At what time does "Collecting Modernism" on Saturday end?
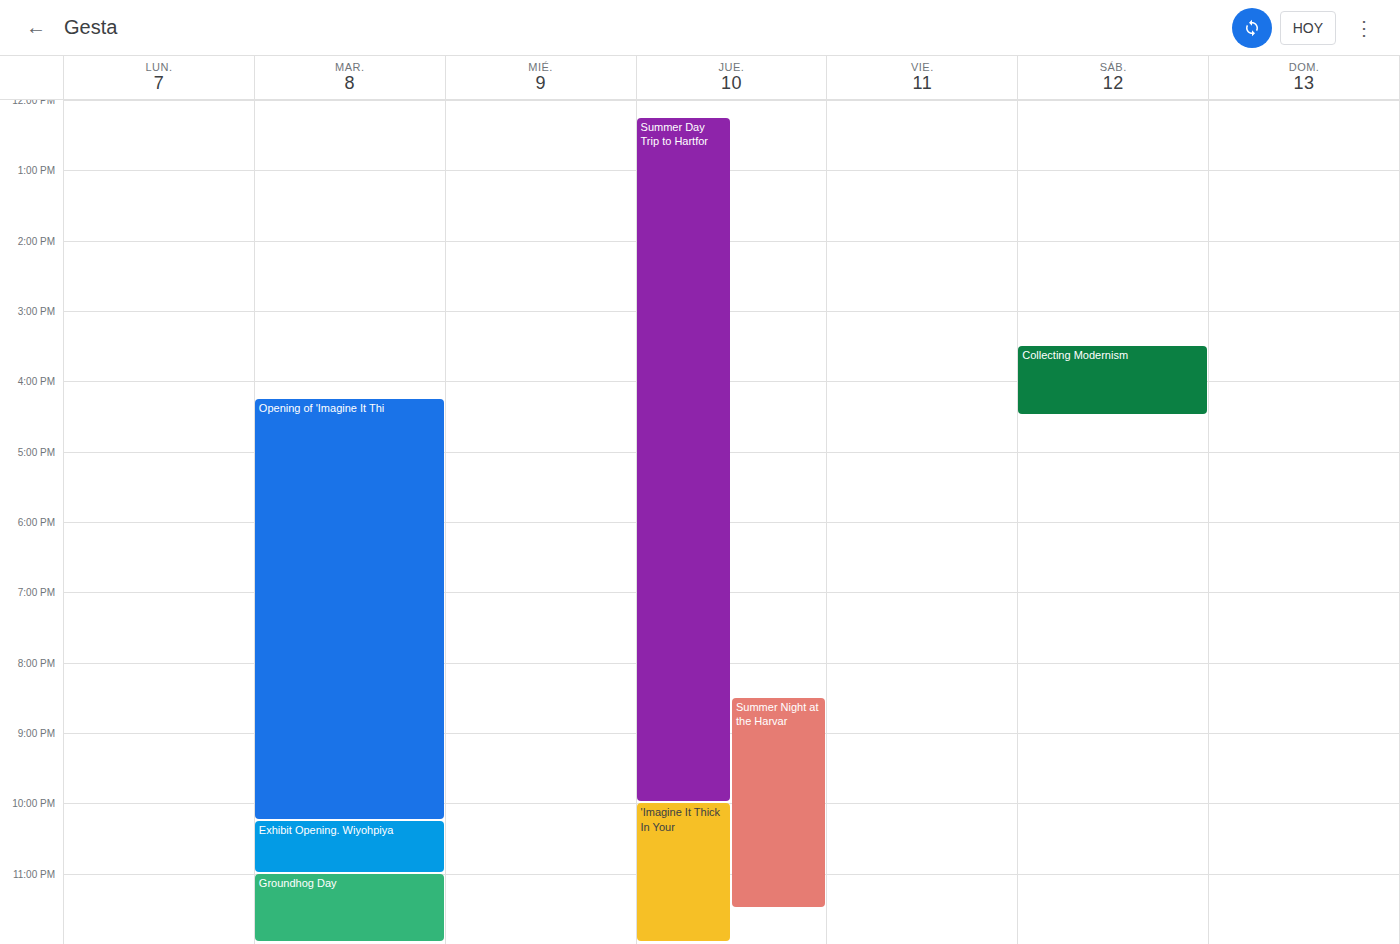
4:30 PM